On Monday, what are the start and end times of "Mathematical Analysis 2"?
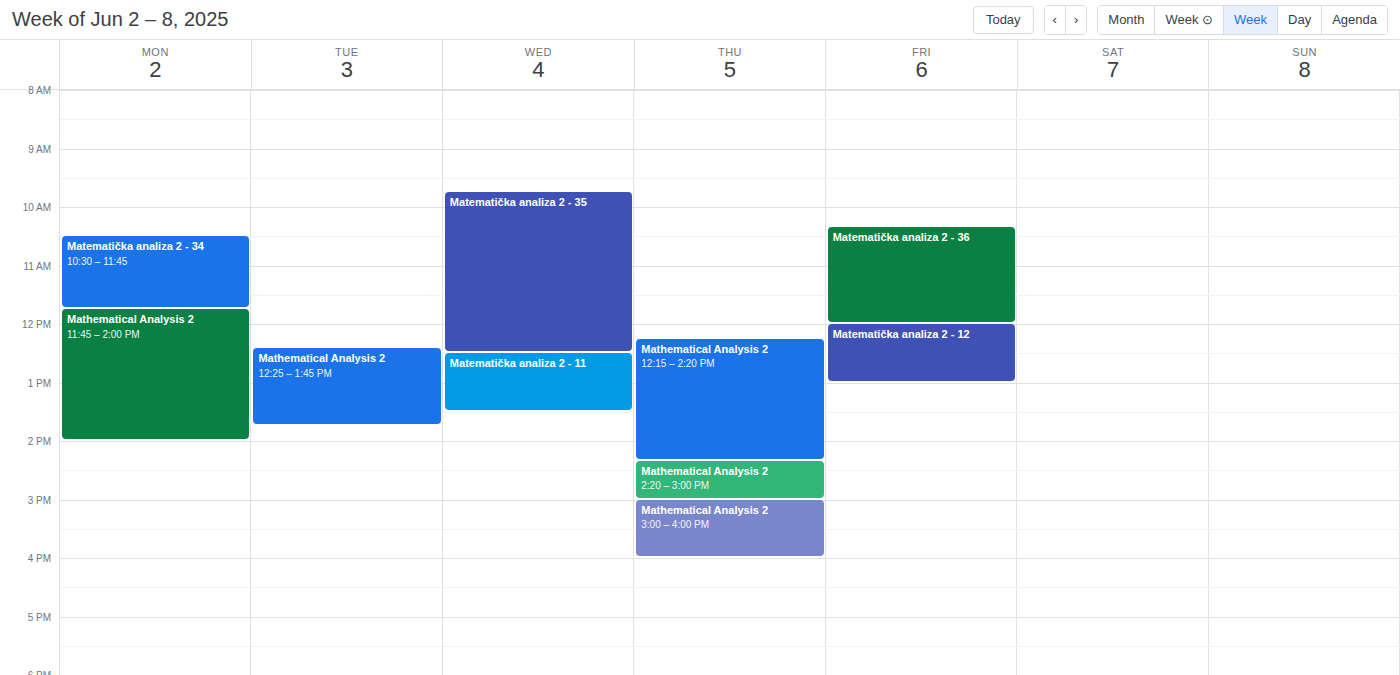
11:45 AM to 2:00 PM